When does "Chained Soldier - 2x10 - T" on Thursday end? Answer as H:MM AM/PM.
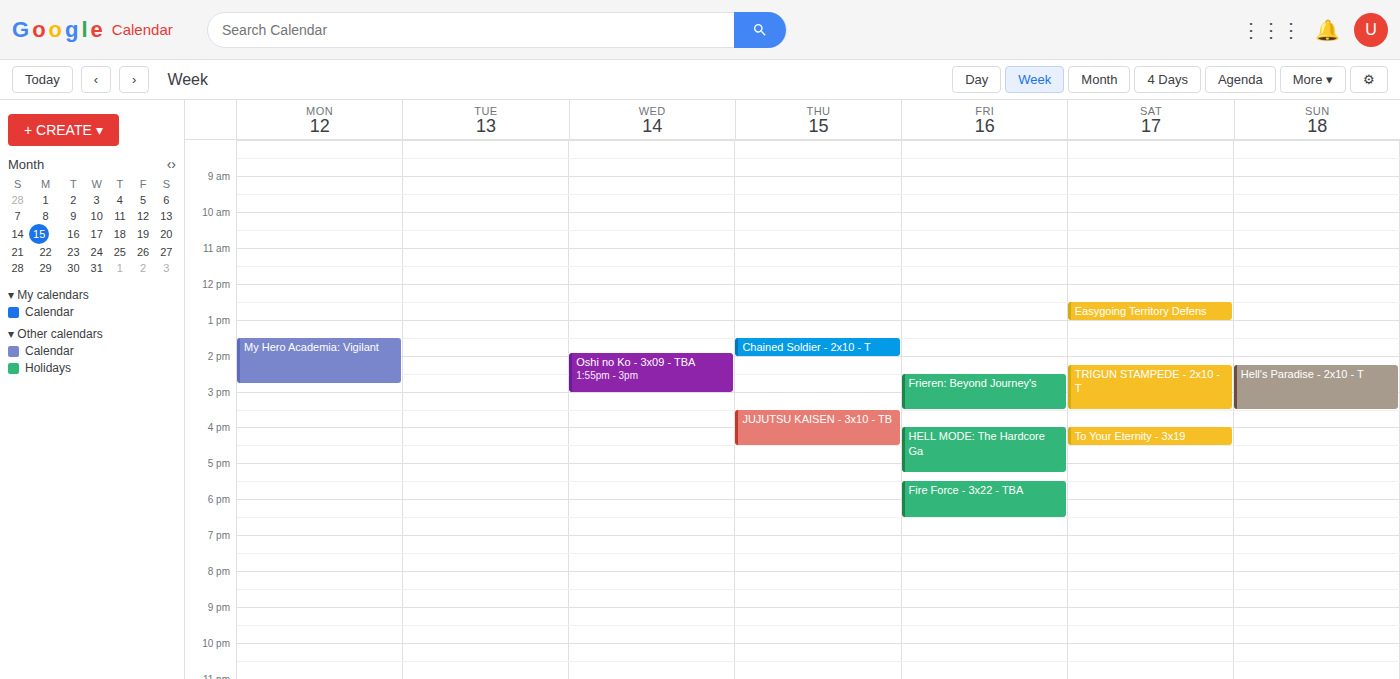
2:00 PM